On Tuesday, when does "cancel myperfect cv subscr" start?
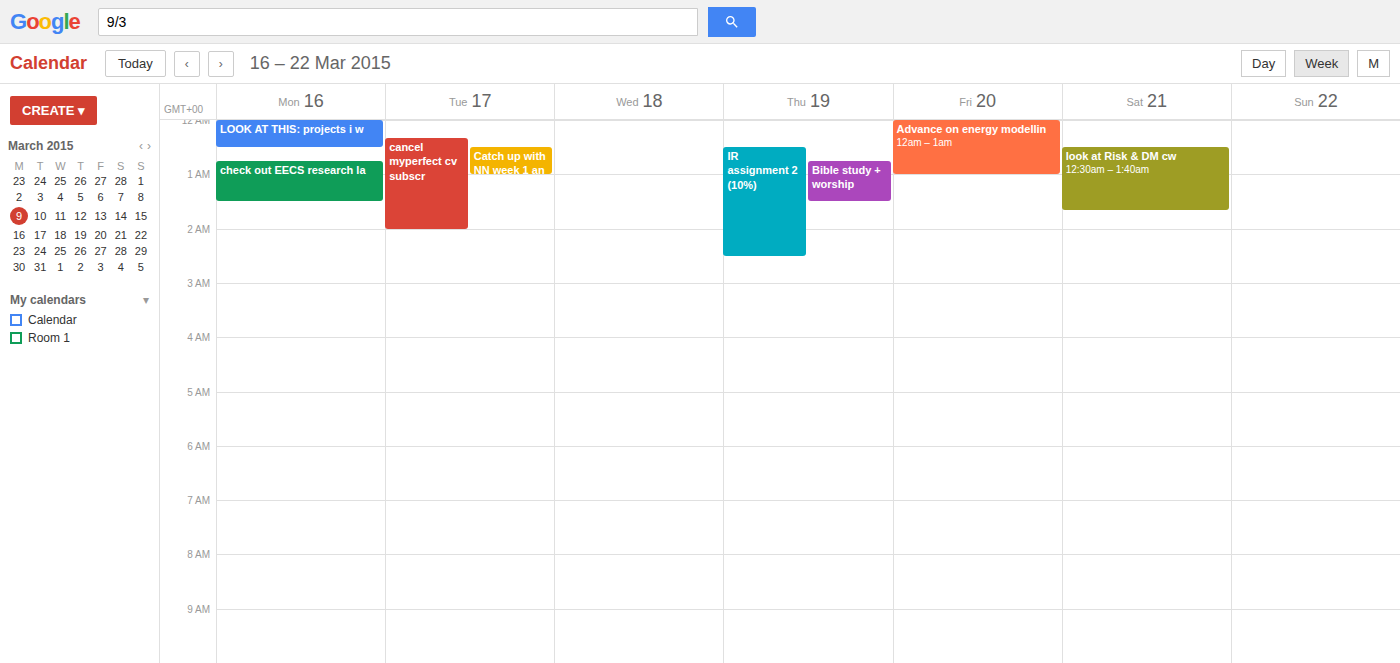
12:20 AM